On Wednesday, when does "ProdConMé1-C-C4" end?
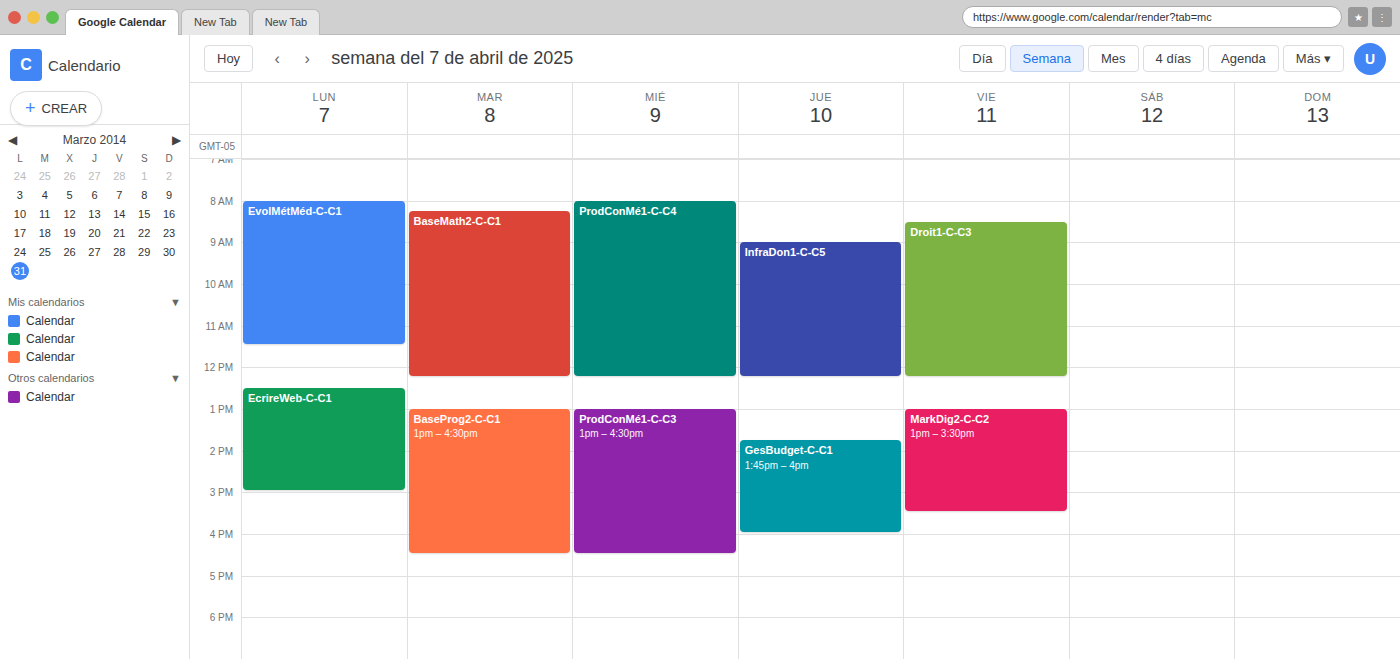
12:15